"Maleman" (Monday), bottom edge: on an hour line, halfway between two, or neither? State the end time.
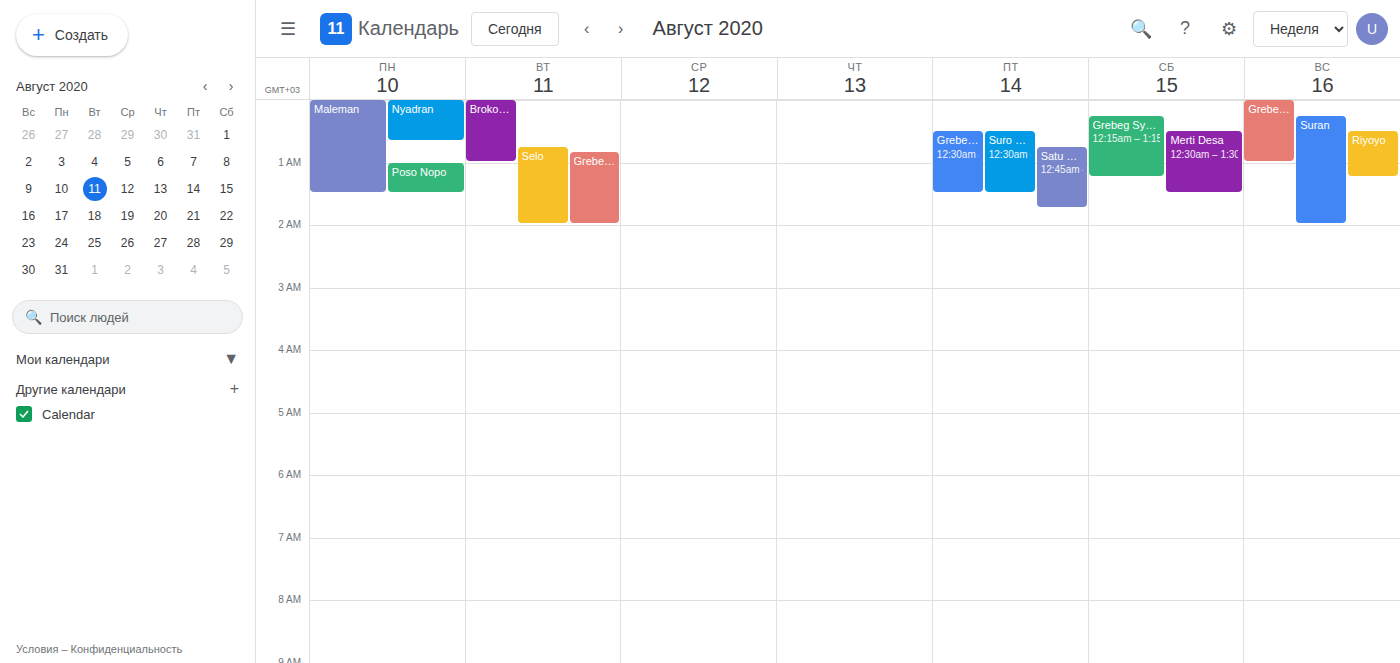
01:30 -- halfway between the 01:00 and 02:00 lines.